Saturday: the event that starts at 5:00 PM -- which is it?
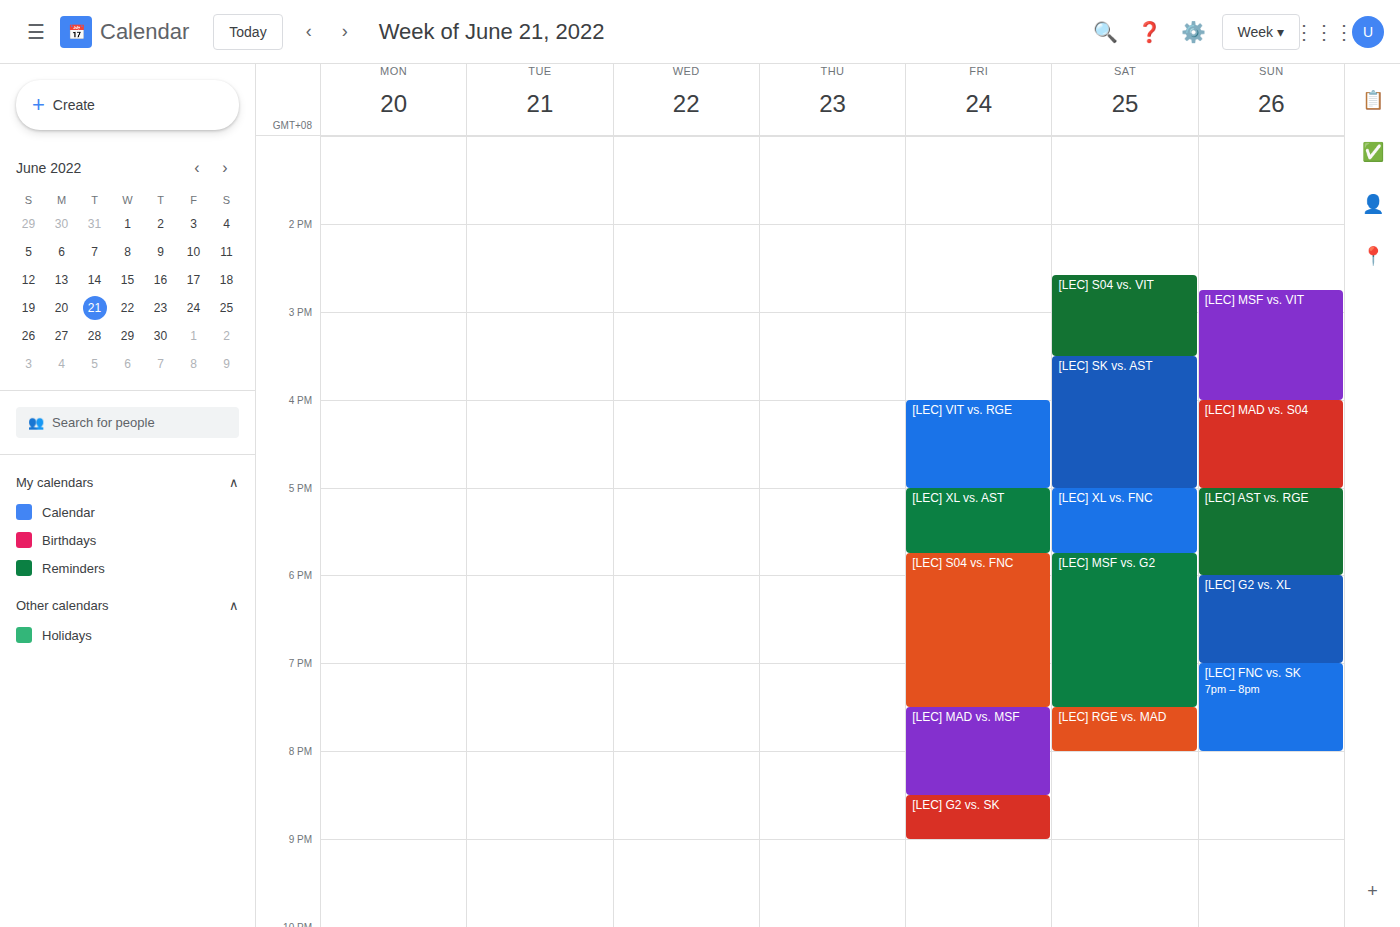
"[LEC] XL vs. FNC"